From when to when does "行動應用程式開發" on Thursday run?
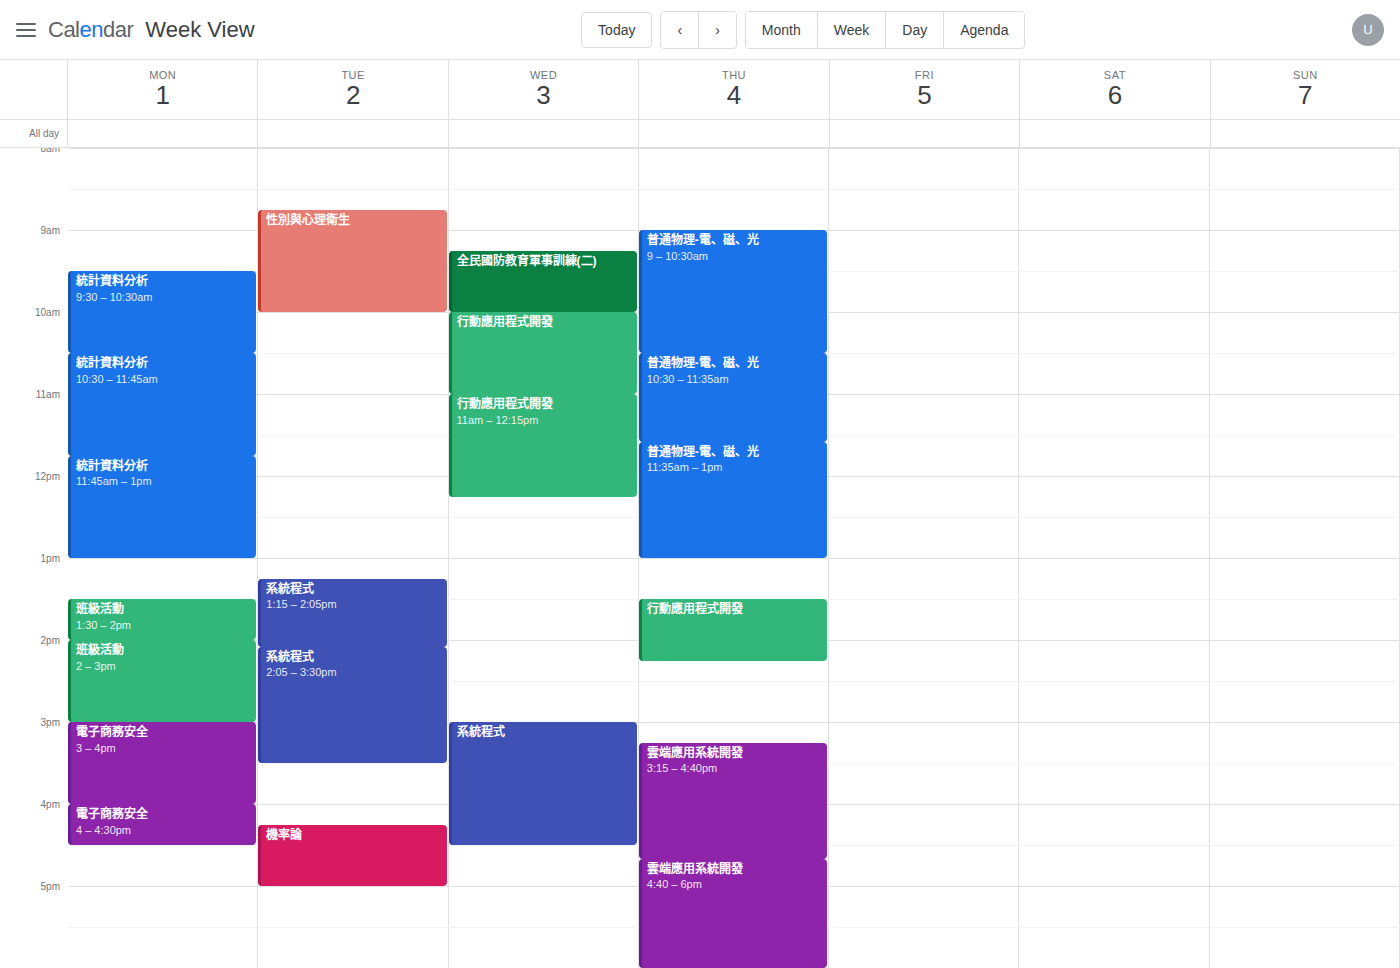
1:30 PM to 2:15 PM